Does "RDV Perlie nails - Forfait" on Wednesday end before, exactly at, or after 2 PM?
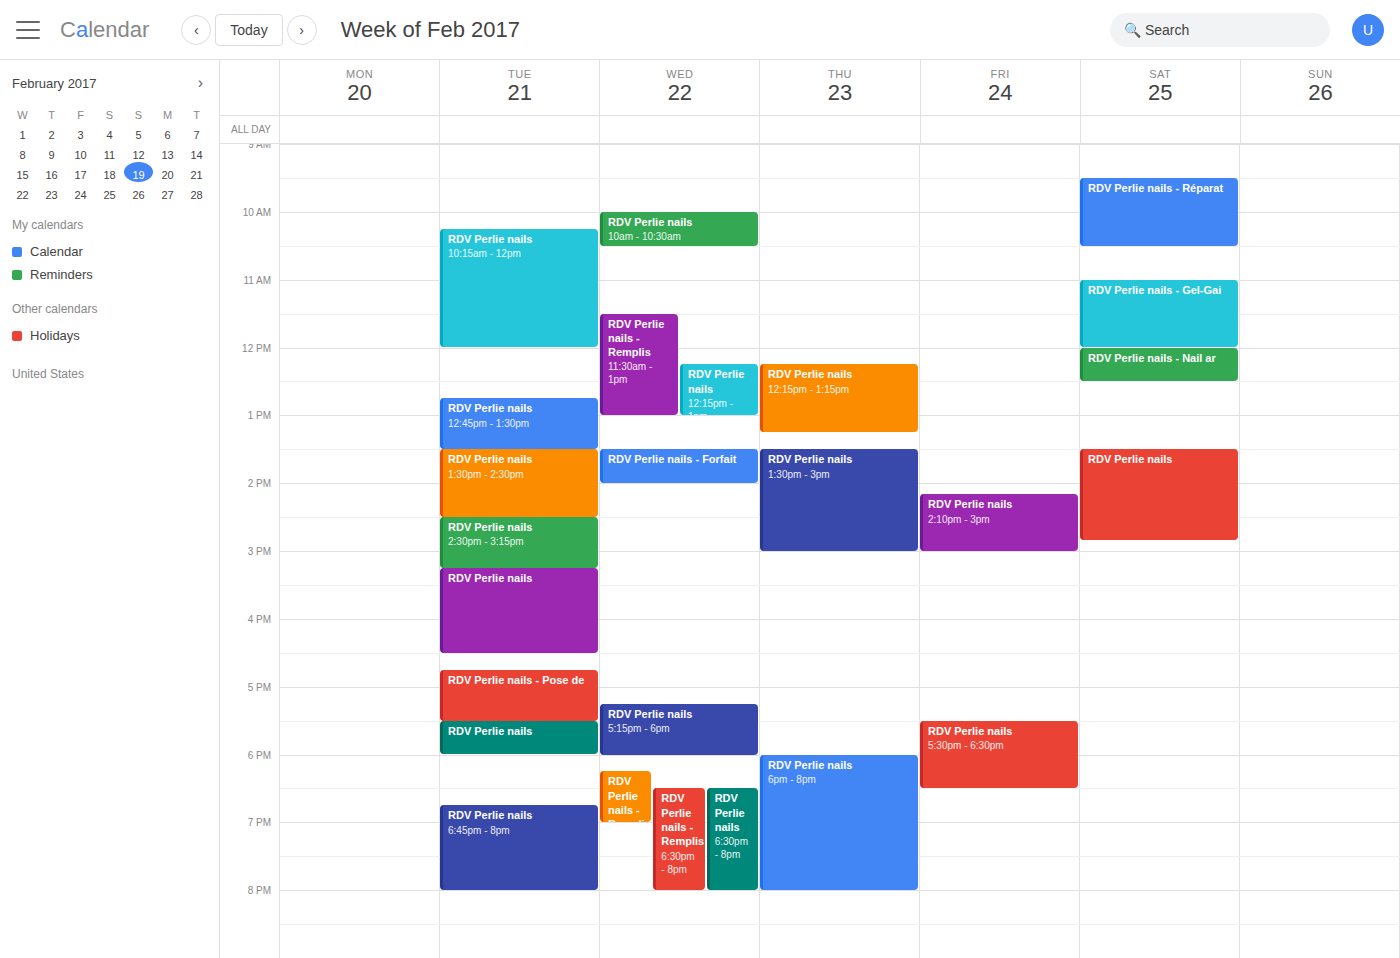
2:00 PM -- exactly at 2 PM, on the 2 PM line.